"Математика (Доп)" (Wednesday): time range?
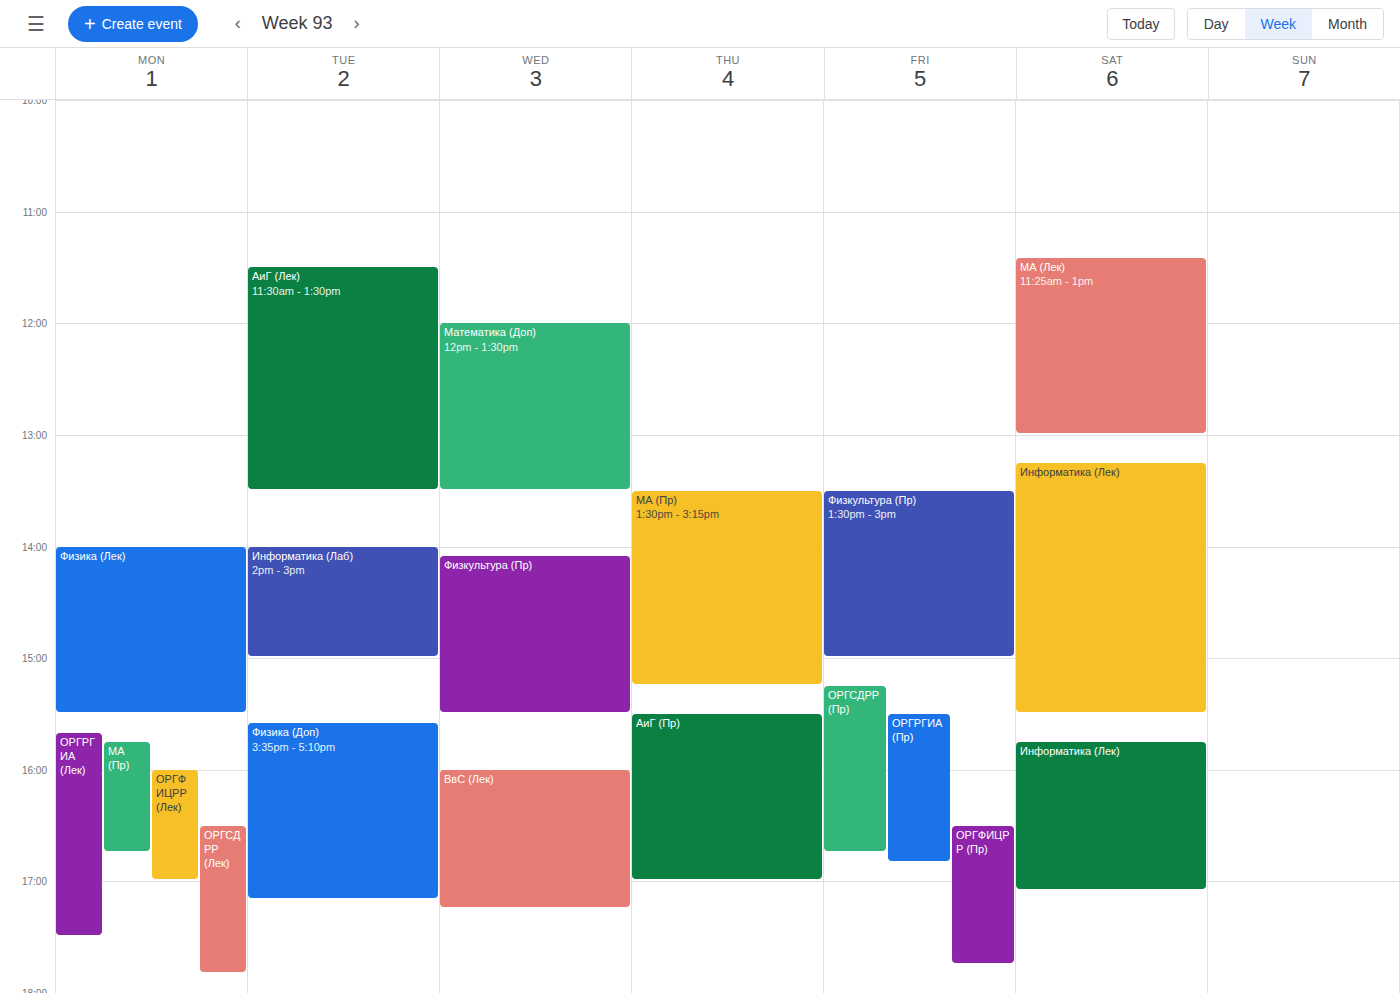
12:00 PM to 1:30 PM